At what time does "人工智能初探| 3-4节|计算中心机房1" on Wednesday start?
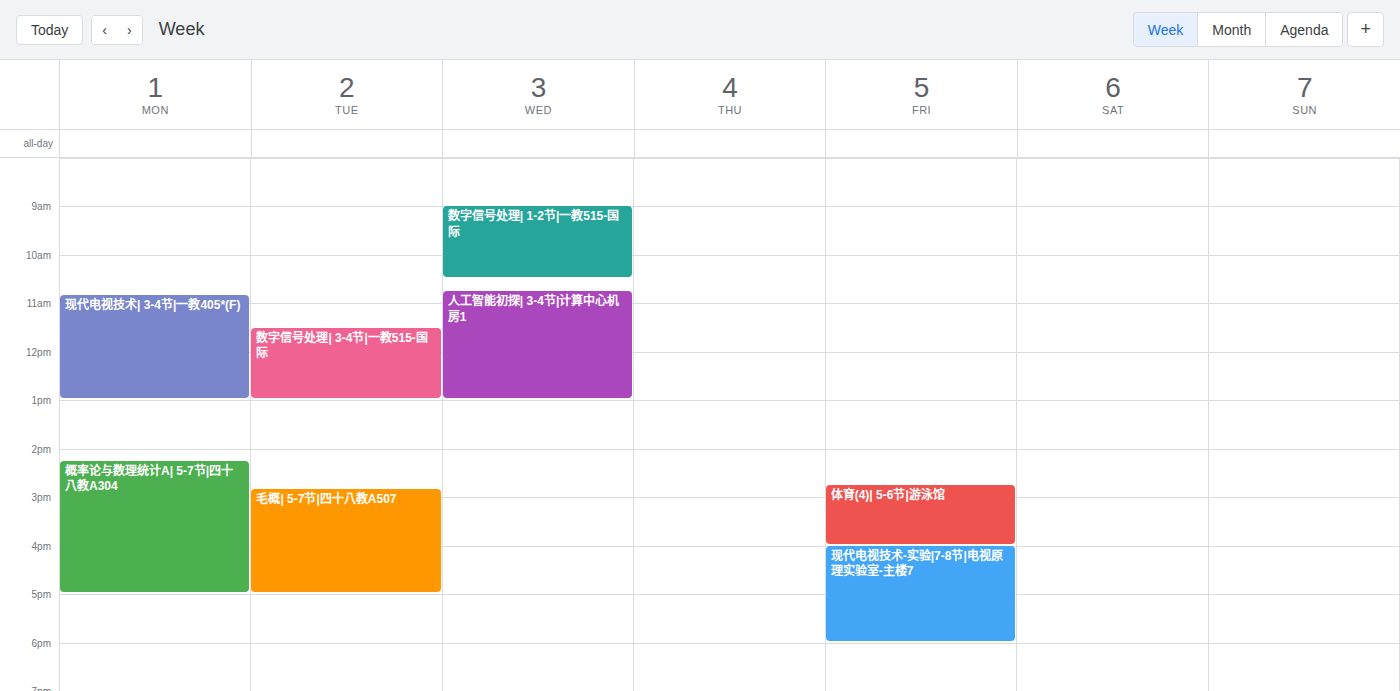
10:45 AM